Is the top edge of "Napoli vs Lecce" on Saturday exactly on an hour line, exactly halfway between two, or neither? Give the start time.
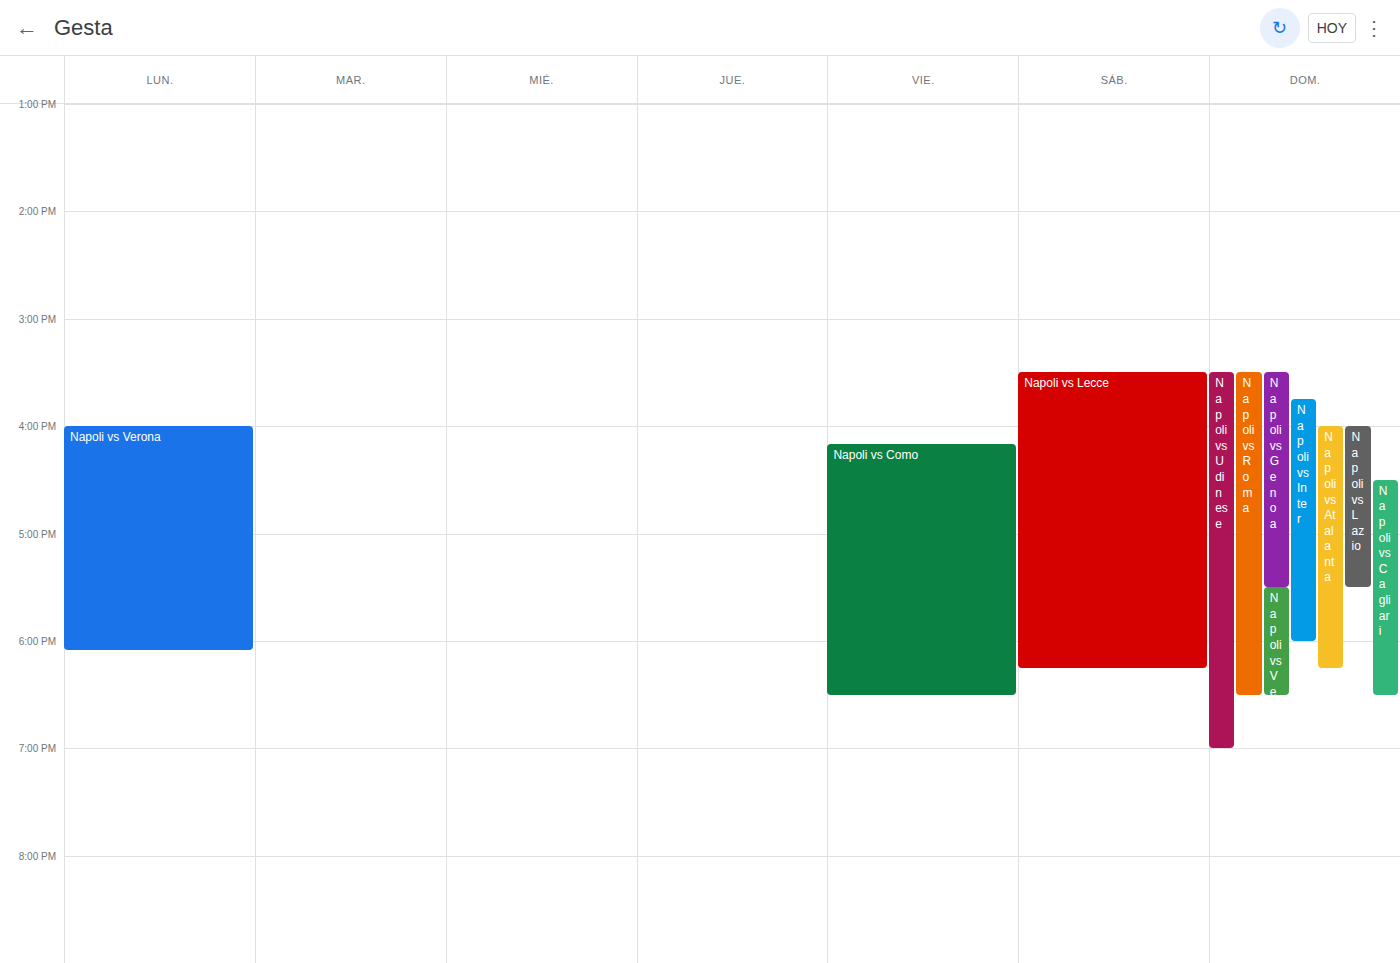
3:30 PM -- halfway between the 3 PM and 4 PM lines.